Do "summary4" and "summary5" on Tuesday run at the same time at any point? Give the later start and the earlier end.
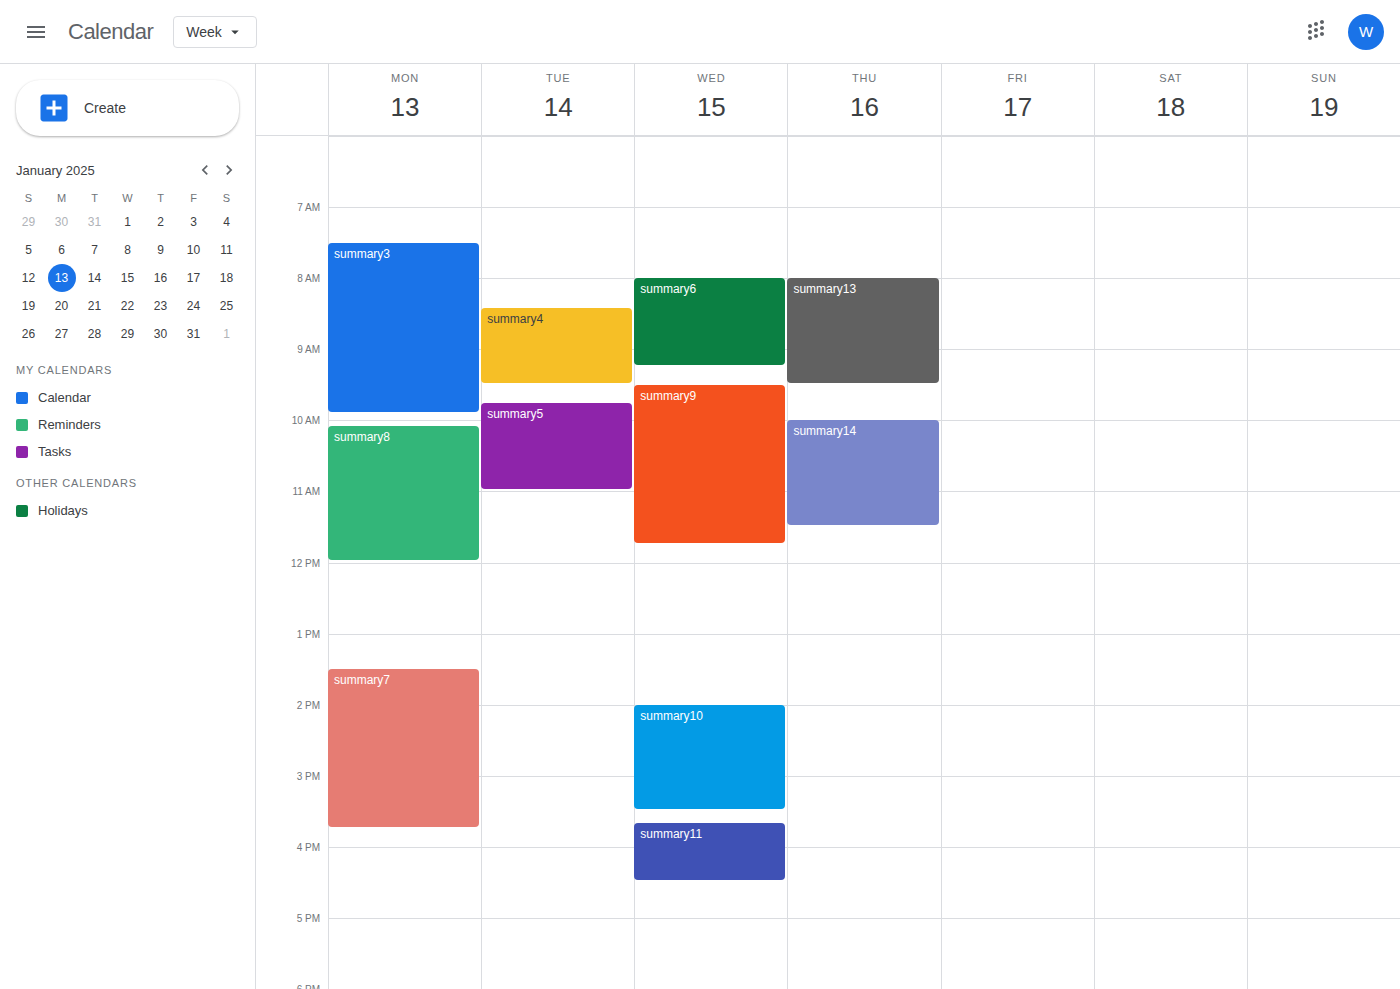
"summary4" ends at 9:30 AM and "summary5" starts at 9:45 AM -- no overlap.